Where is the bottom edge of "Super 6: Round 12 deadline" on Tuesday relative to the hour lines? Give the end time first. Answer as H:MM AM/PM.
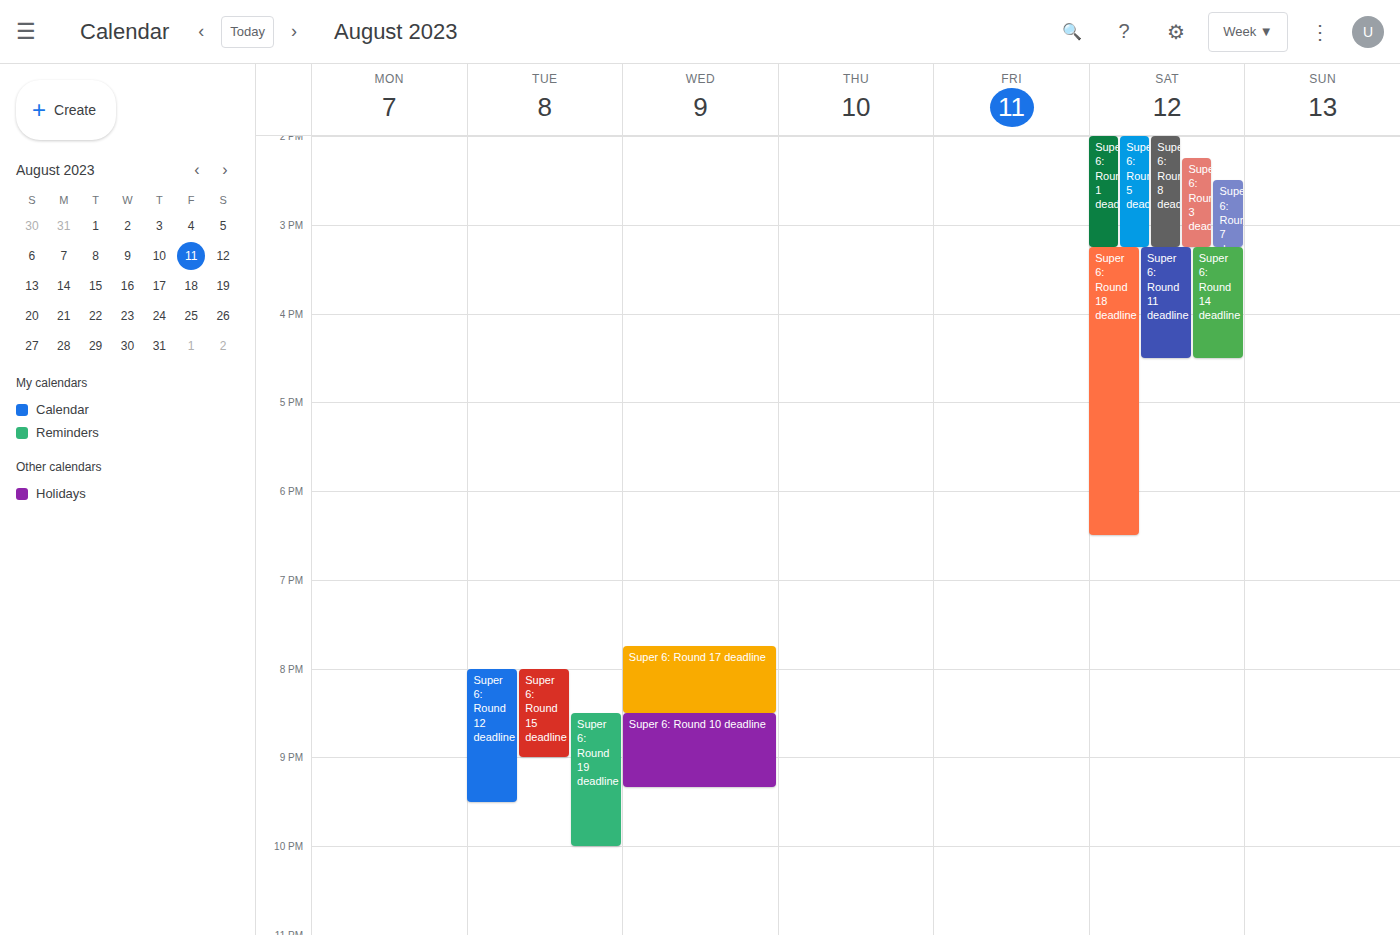
9:30 PM -- halfway between the 9 PM and 10 PM lines.